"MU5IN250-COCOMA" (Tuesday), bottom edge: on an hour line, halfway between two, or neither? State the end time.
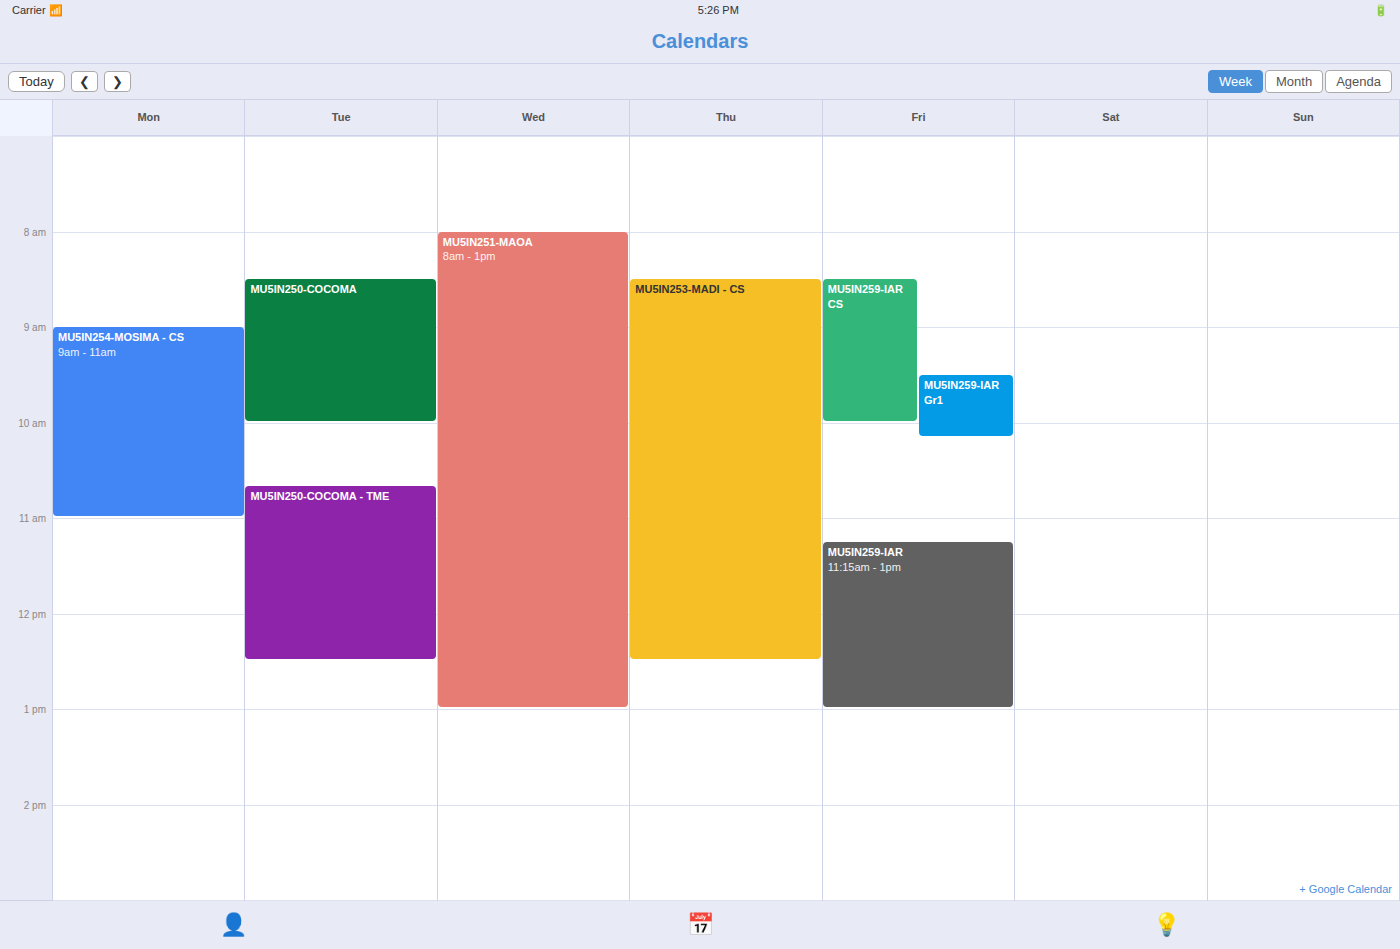
10:00 -- exactly on the 10:00 line.